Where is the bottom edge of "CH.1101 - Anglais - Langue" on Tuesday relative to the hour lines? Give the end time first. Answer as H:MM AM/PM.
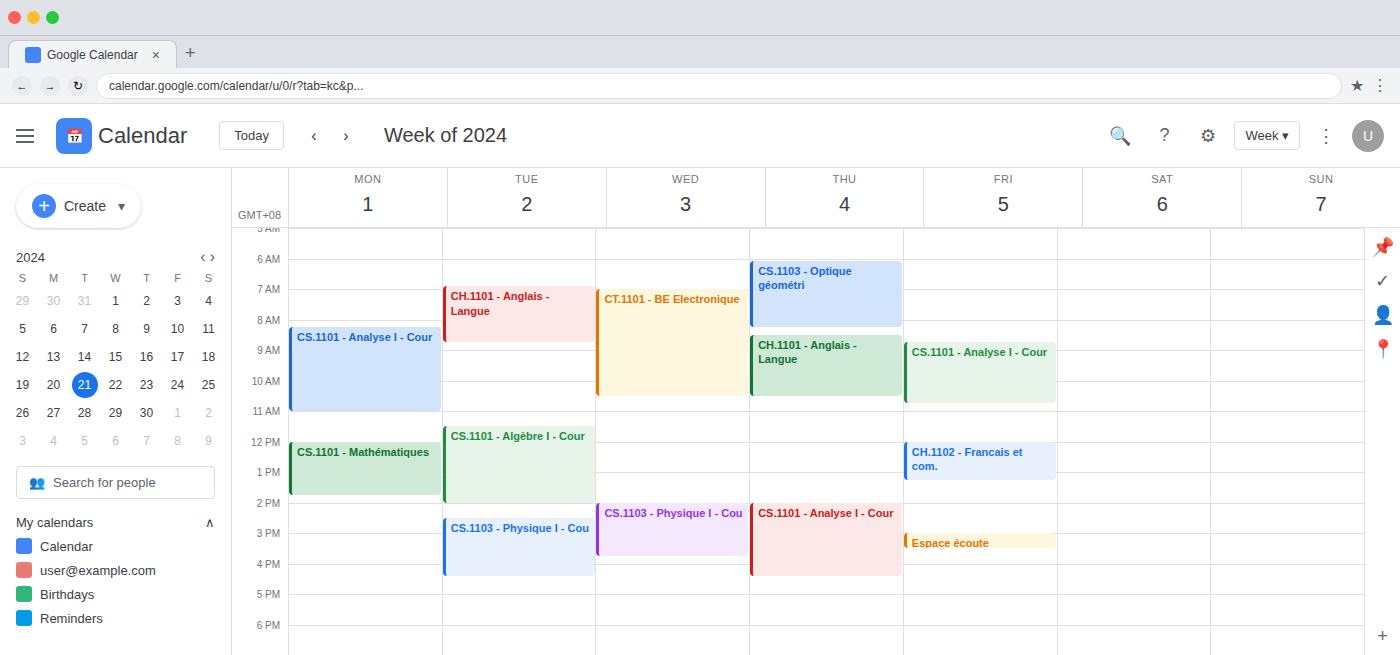
8:45 AM -- neither: three quarters of the way from the 8 AM line to the 9 AM line.